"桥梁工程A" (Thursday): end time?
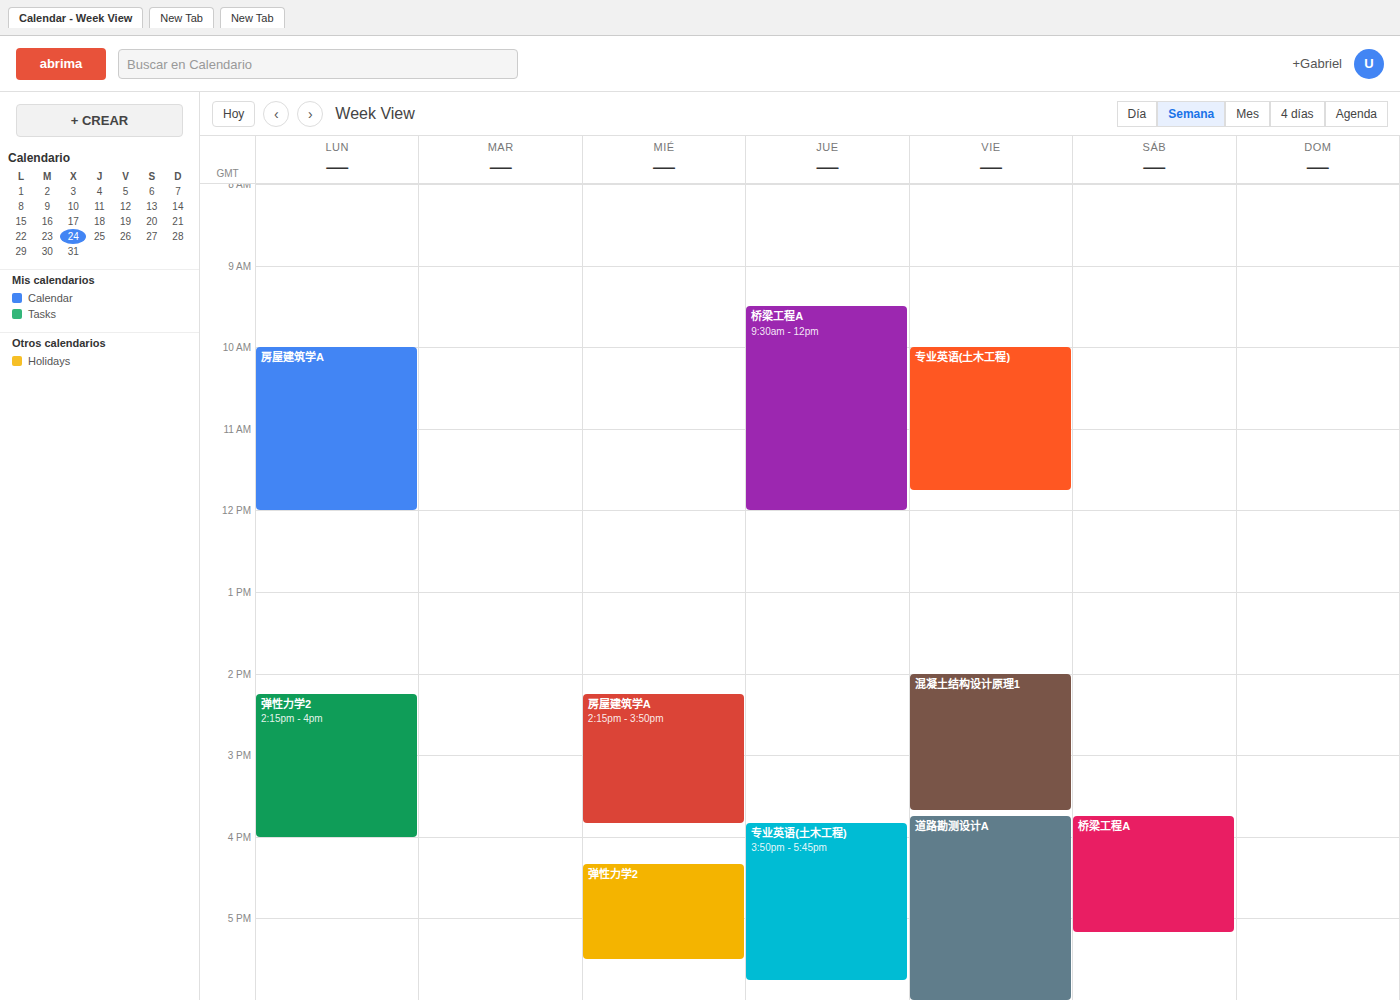
12:00 PM